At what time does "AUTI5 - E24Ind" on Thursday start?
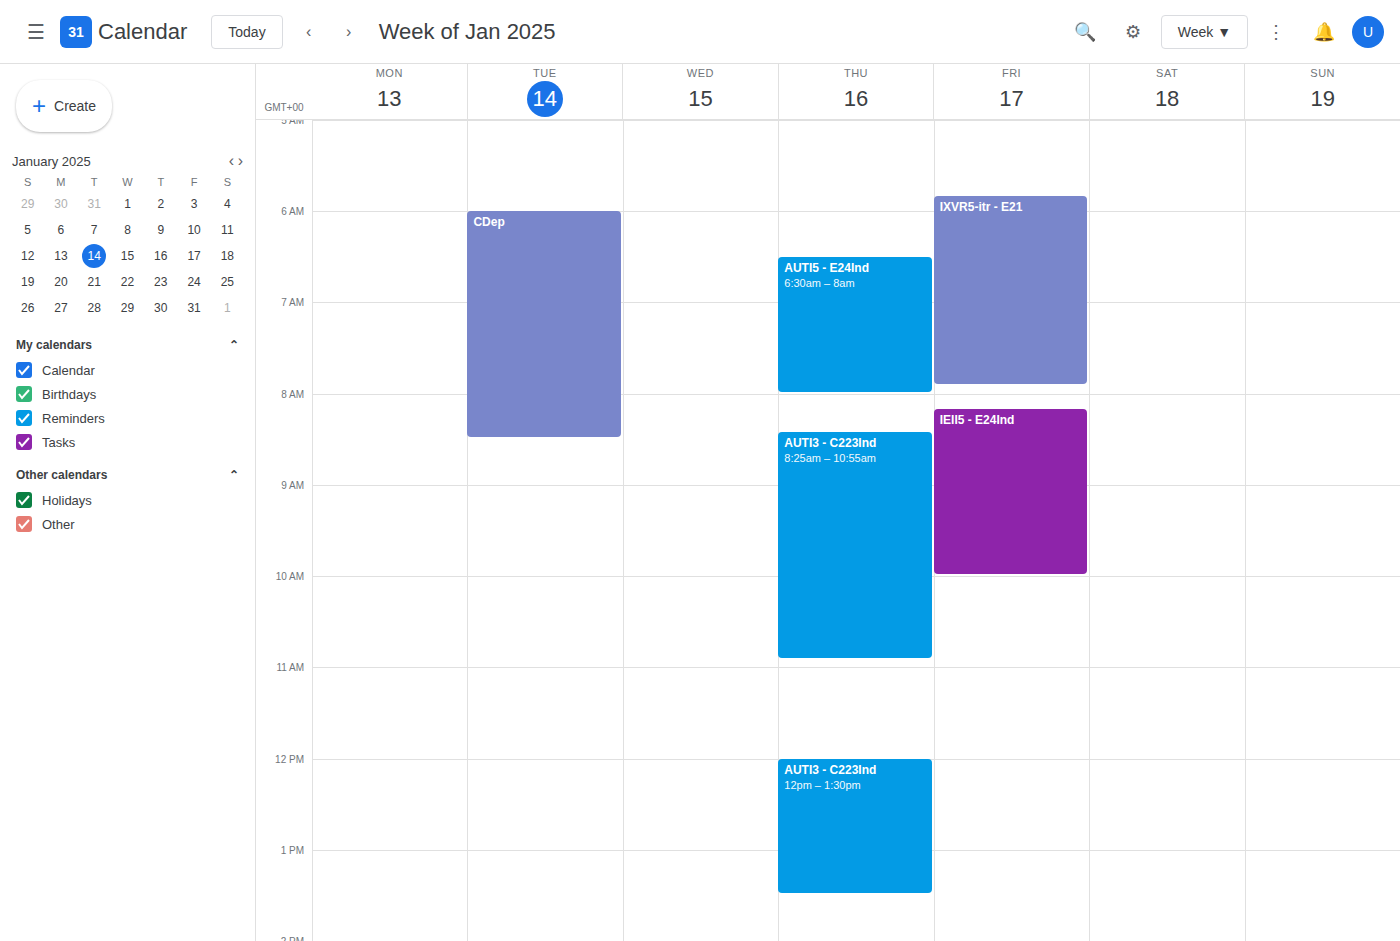
6:30 AM